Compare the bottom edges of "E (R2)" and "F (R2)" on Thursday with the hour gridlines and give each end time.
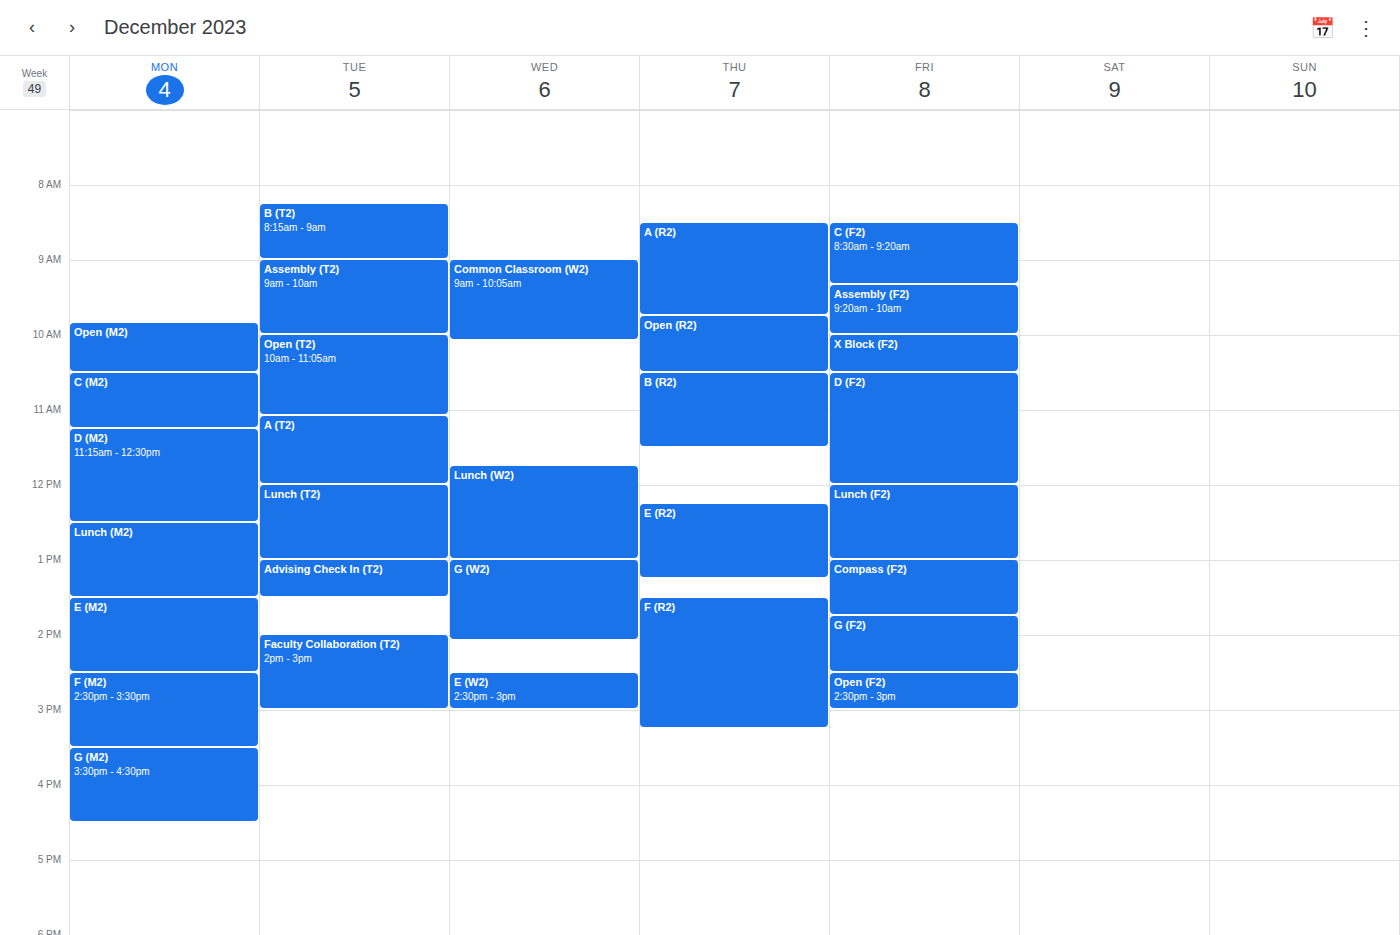
"E (R2)": 13:15, neither: a quarter of the way from the 13:00 line to the 14:00 line. "F (R2)": 15:15, neither: a quarter of the way from the 15:00 line to the 16:00 line.